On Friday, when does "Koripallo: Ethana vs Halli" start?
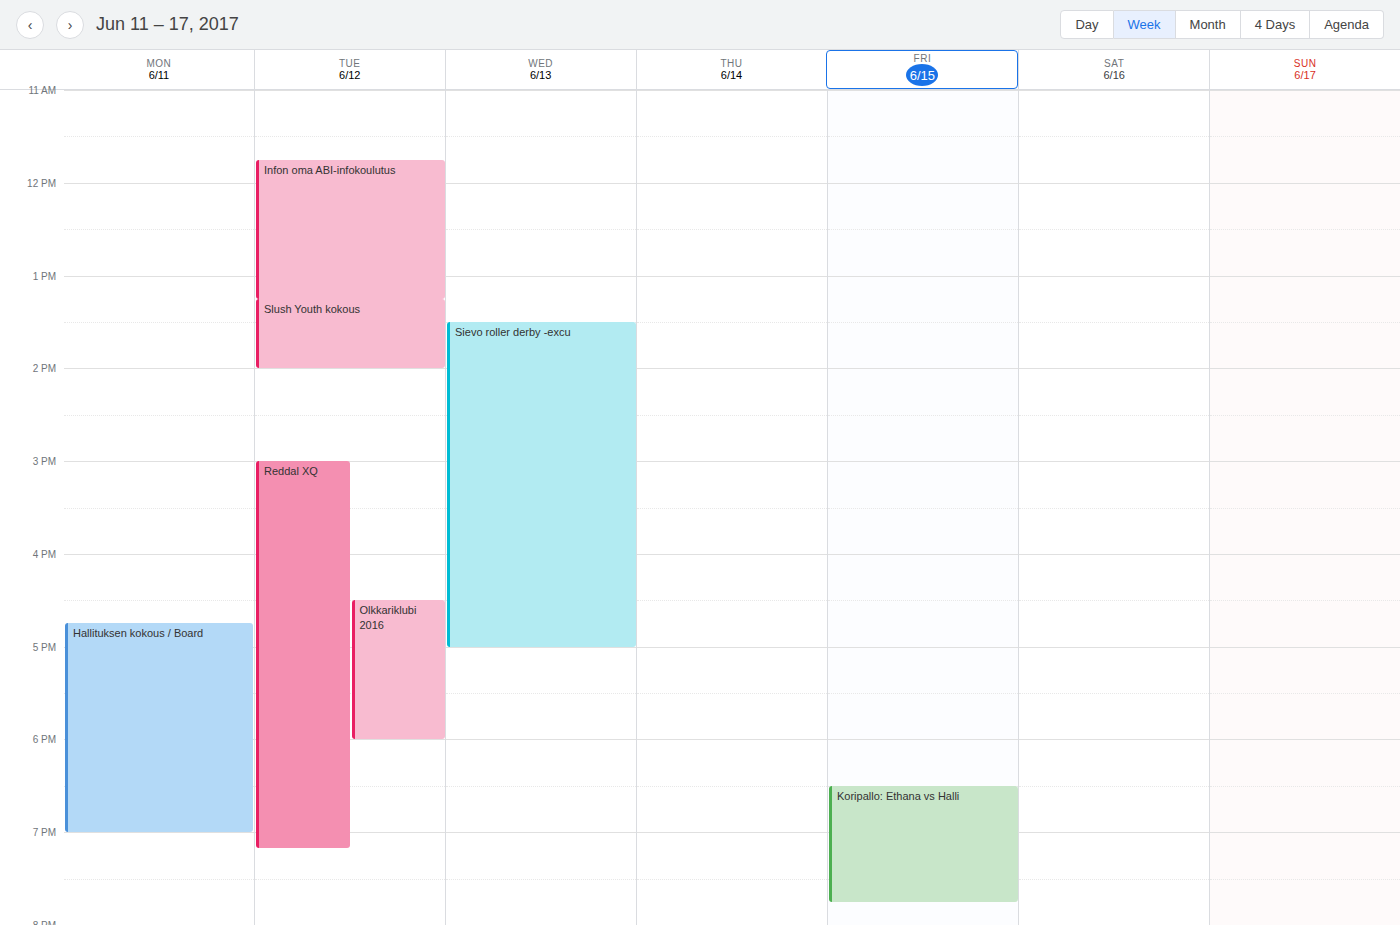
6:30 PM